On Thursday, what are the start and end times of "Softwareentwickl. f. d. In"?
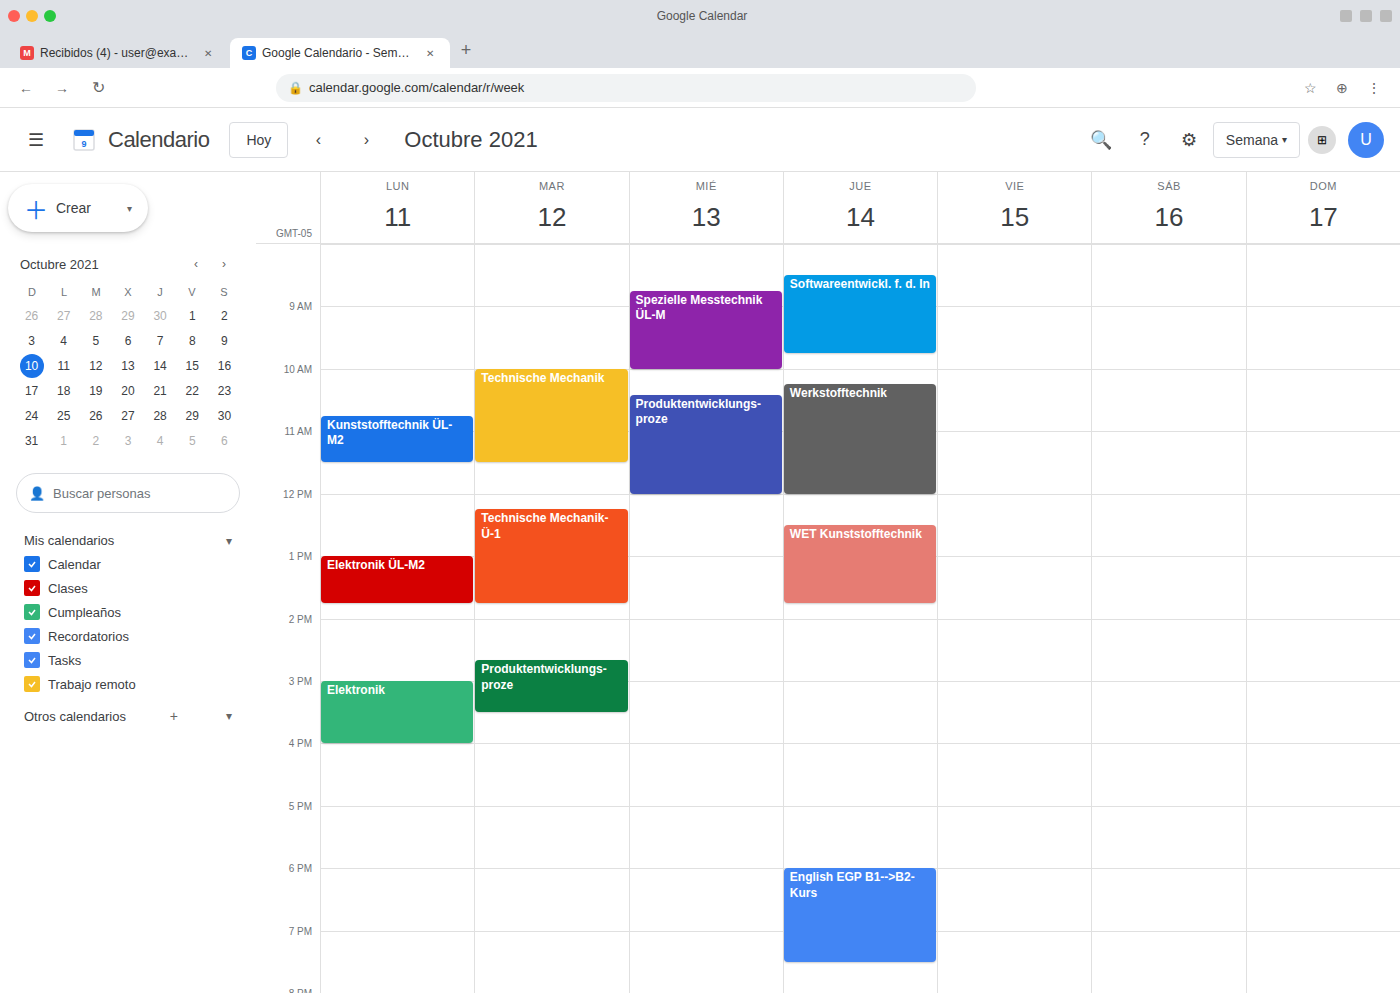
8:30 AM to 9:45 AM